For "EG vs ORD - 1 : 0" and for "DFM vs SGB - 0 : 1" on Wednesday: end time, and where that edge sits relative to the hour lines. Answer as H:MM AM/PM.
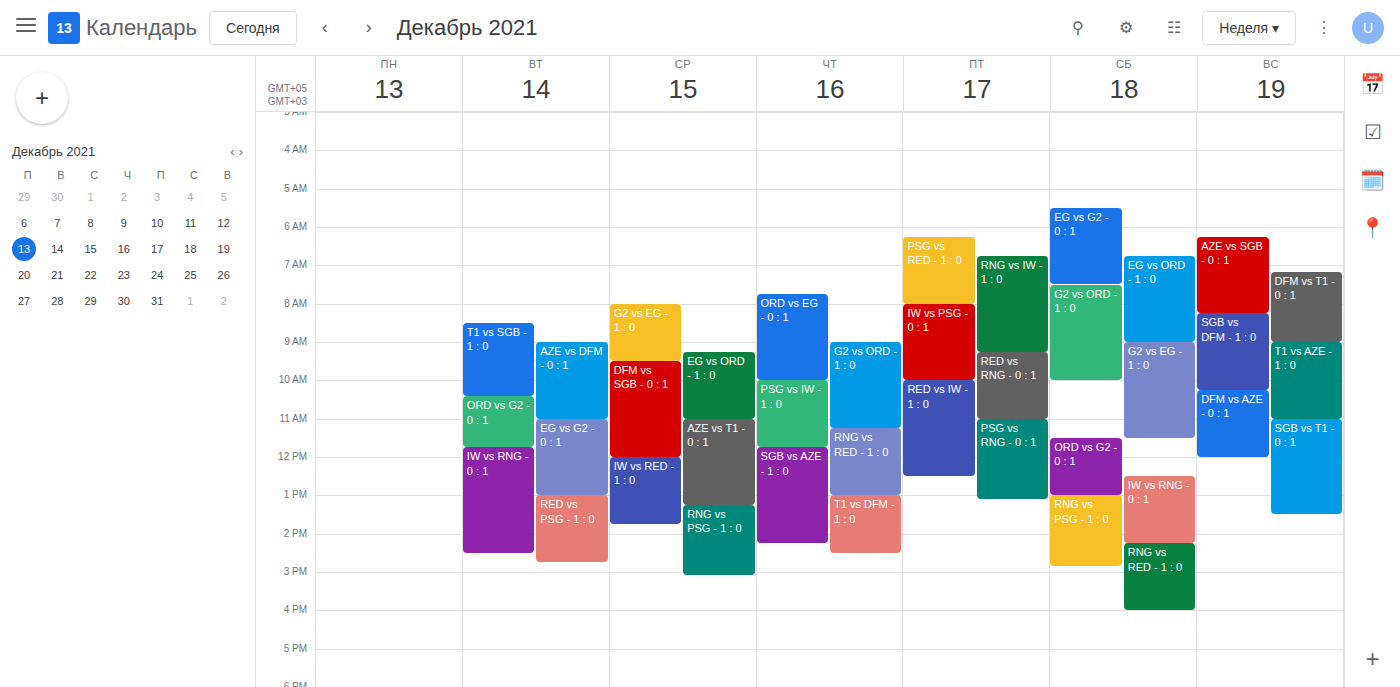
"EG vs ORD - 1 : 0": 11:00 AM, exactly on the 11 AM line. "DFM vs SGB - 0 : 1": 12:00 PM, exactly on the 12 PM line.